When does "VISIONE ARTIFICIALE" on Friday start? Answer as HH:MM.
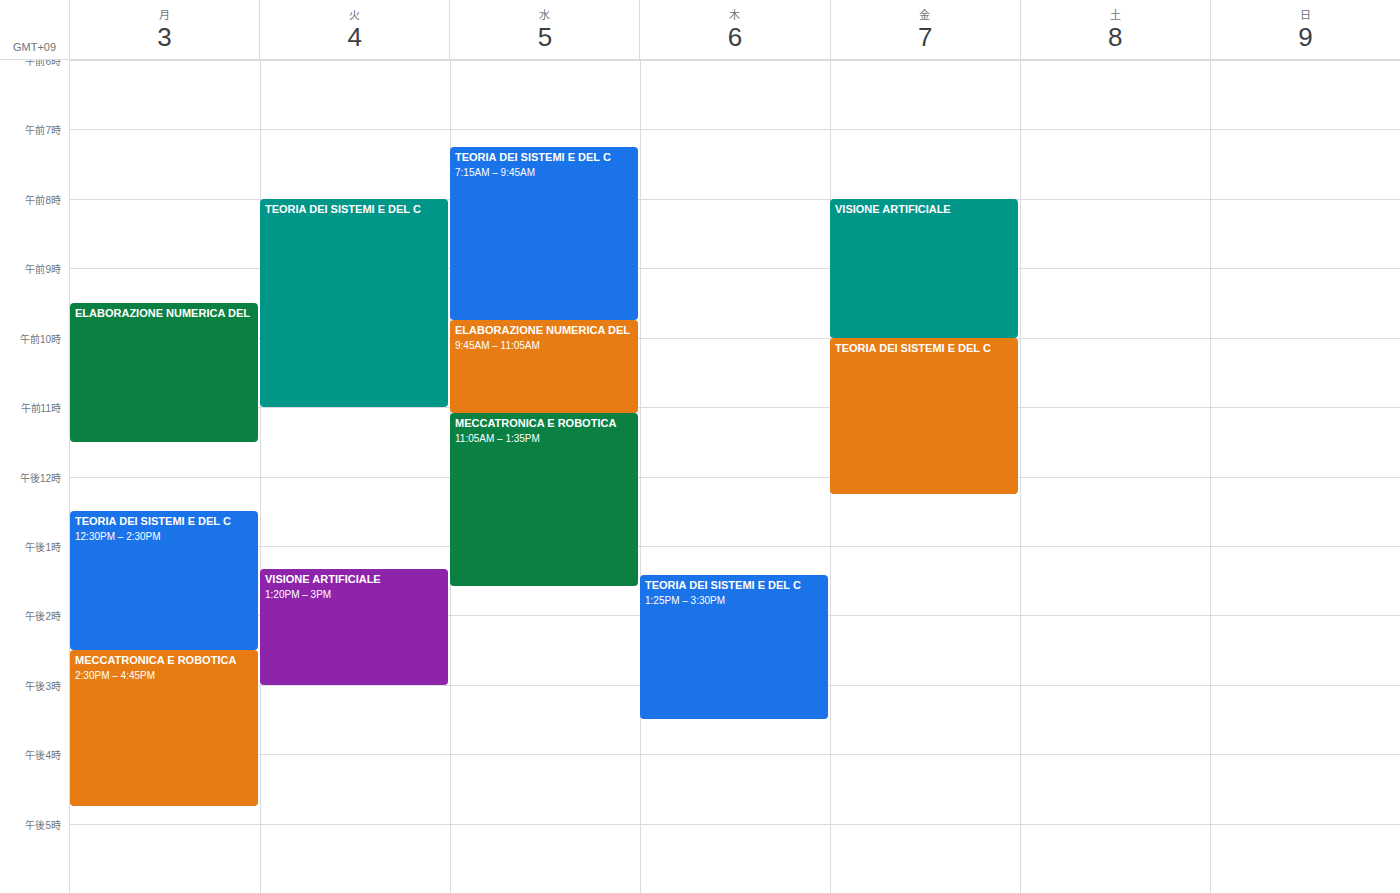
08:00